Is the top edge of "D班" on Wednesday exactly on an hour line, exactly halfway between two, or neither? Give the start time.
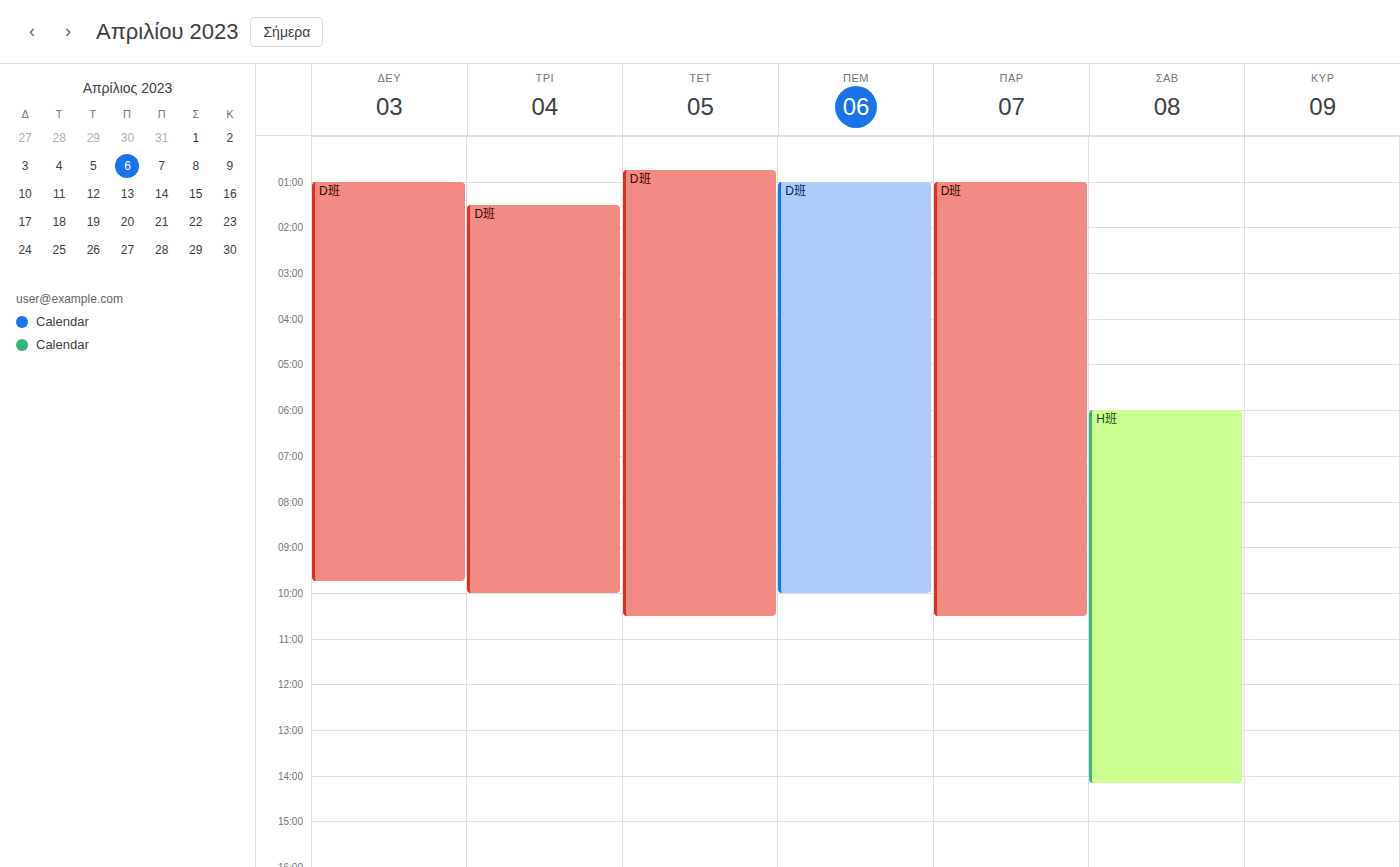
12:45 AM -- neither: three quarters of the way from the 12 AM line to the 1 AM line.